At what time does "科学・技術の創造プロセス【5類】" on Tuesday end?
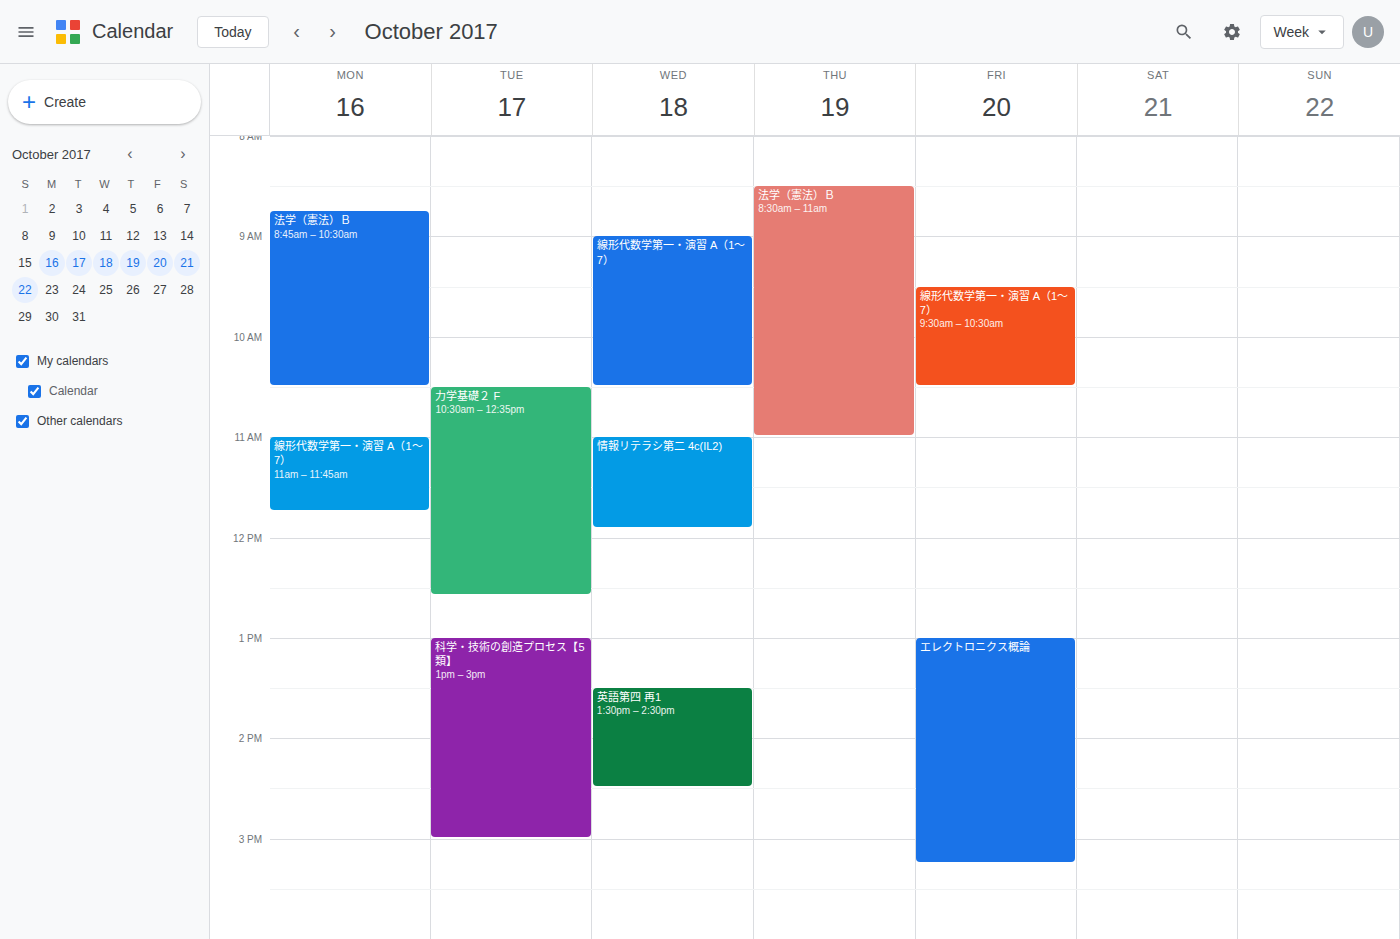
3:00 PM